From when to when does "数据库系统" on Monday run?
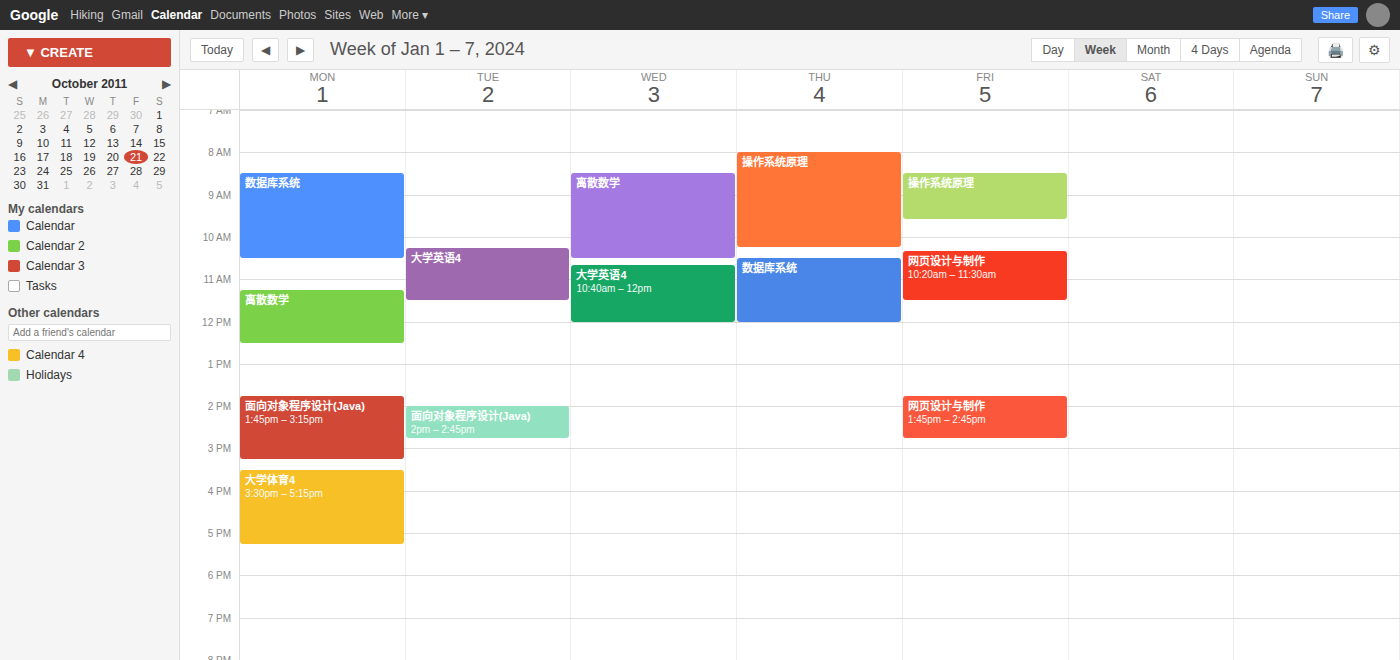
08:30 to 10:30